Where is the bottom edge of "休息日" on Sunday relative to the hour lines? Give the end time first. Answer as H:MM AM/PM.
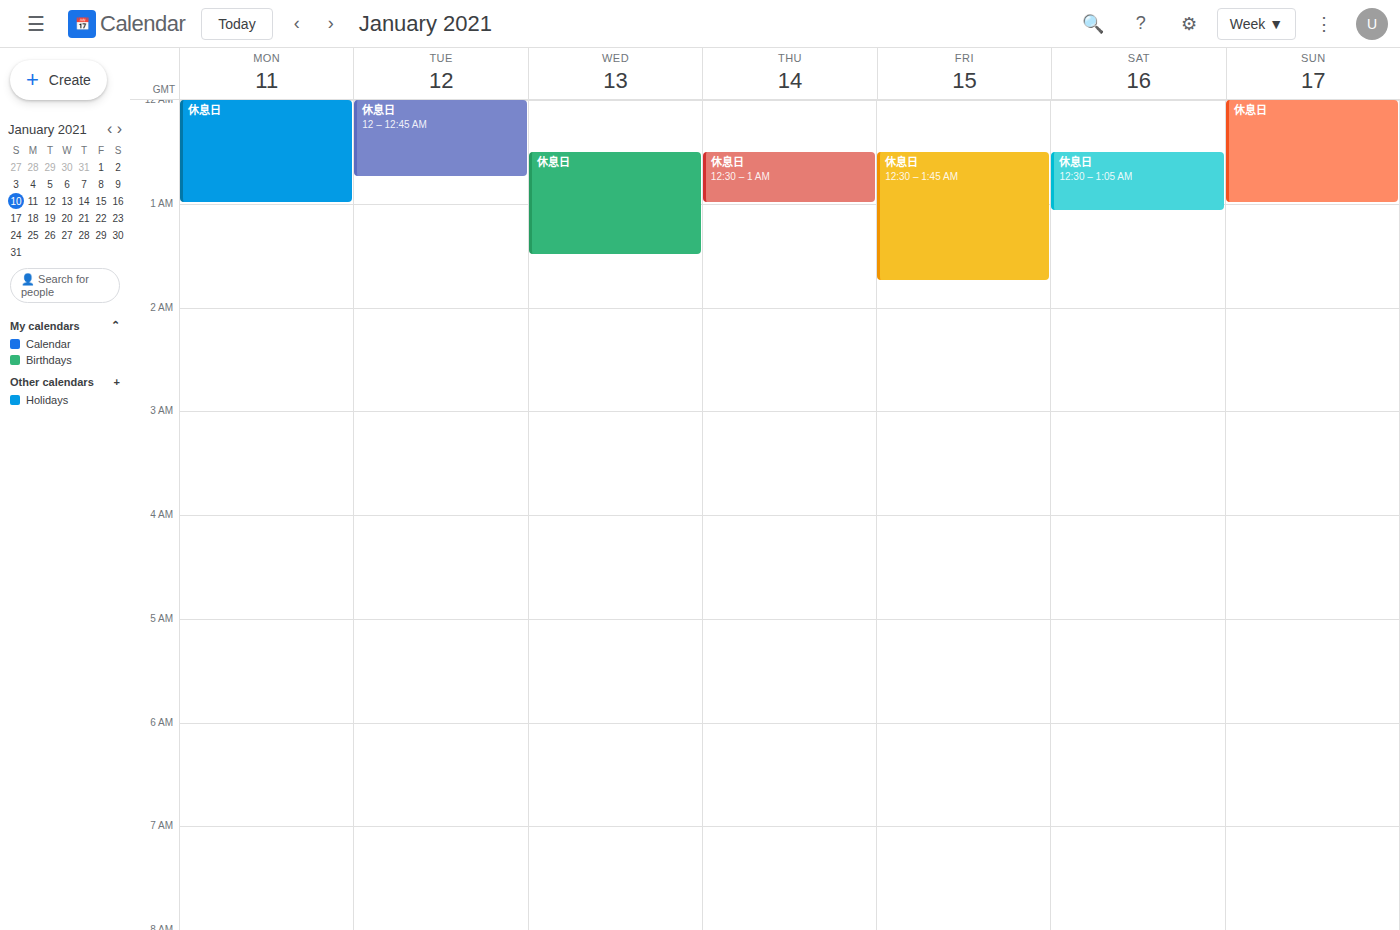
1:00 AM -- exactly on the 1 AM line.